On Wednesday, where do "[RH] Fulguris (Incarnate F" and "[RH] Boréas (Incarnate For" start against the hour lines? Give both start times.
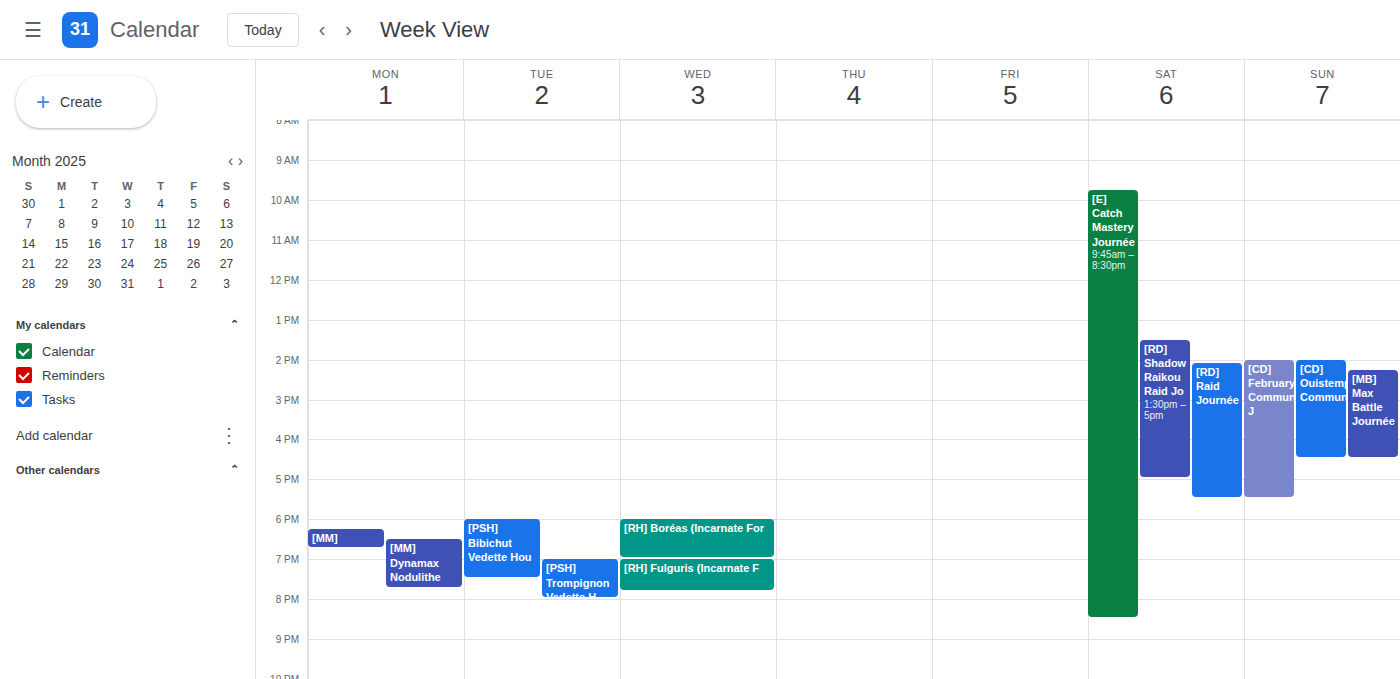
"[RH] Fulguris (Incarnate F": 7:00 PM, exactly on the 7 PM line. "[RH] Boréas (Incarnate For": 6:00 PM, exactly on the 6 PM line.